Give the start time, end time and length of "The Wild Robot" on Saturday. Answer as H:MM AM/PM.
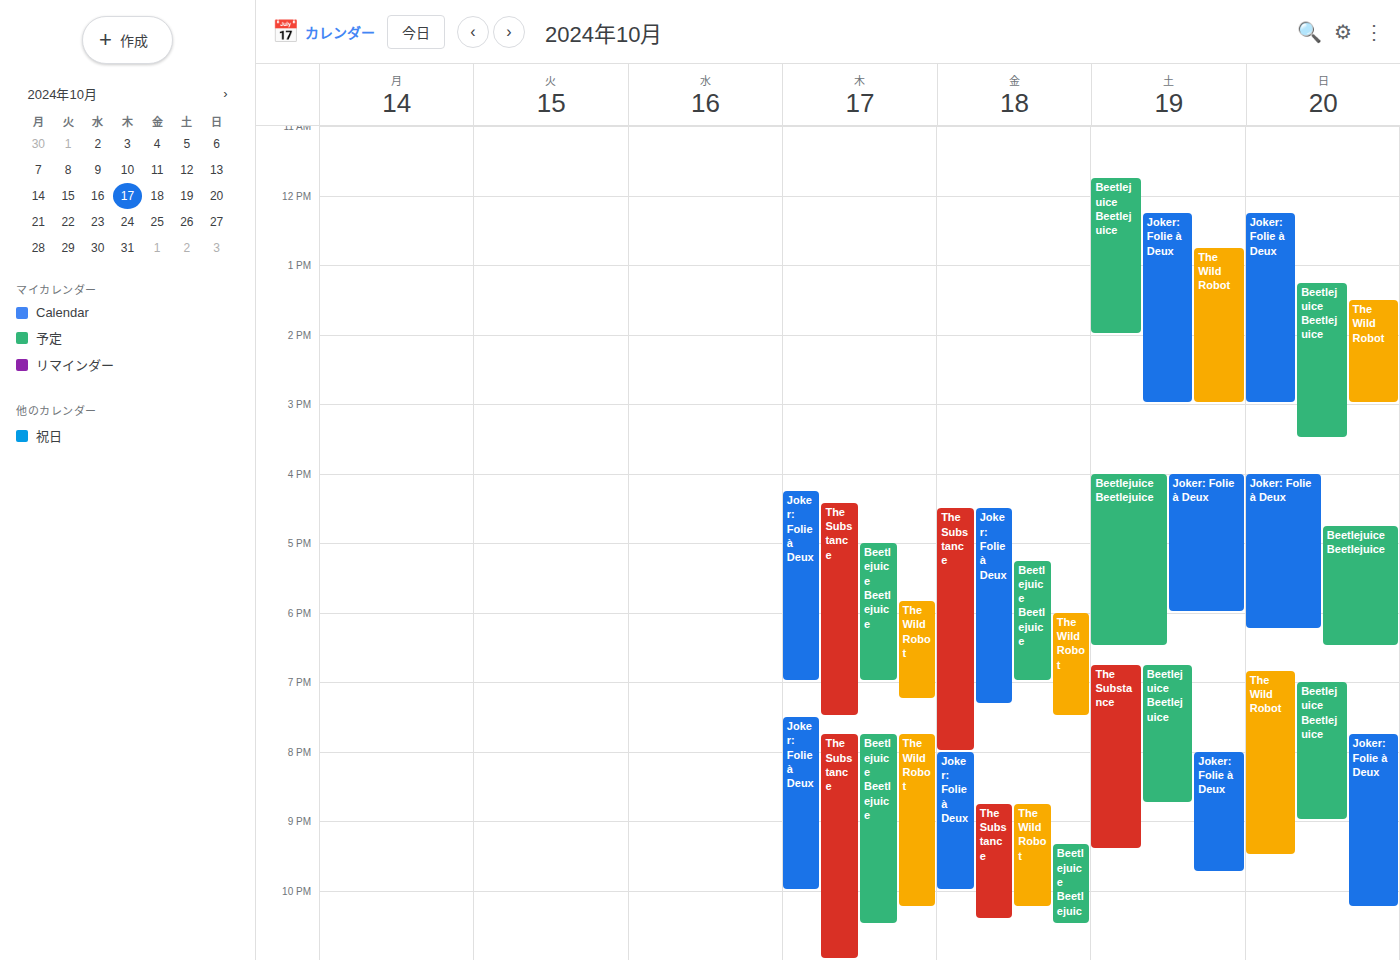
12:45 PM to 3:00 PM, 2 hours 15 minutes